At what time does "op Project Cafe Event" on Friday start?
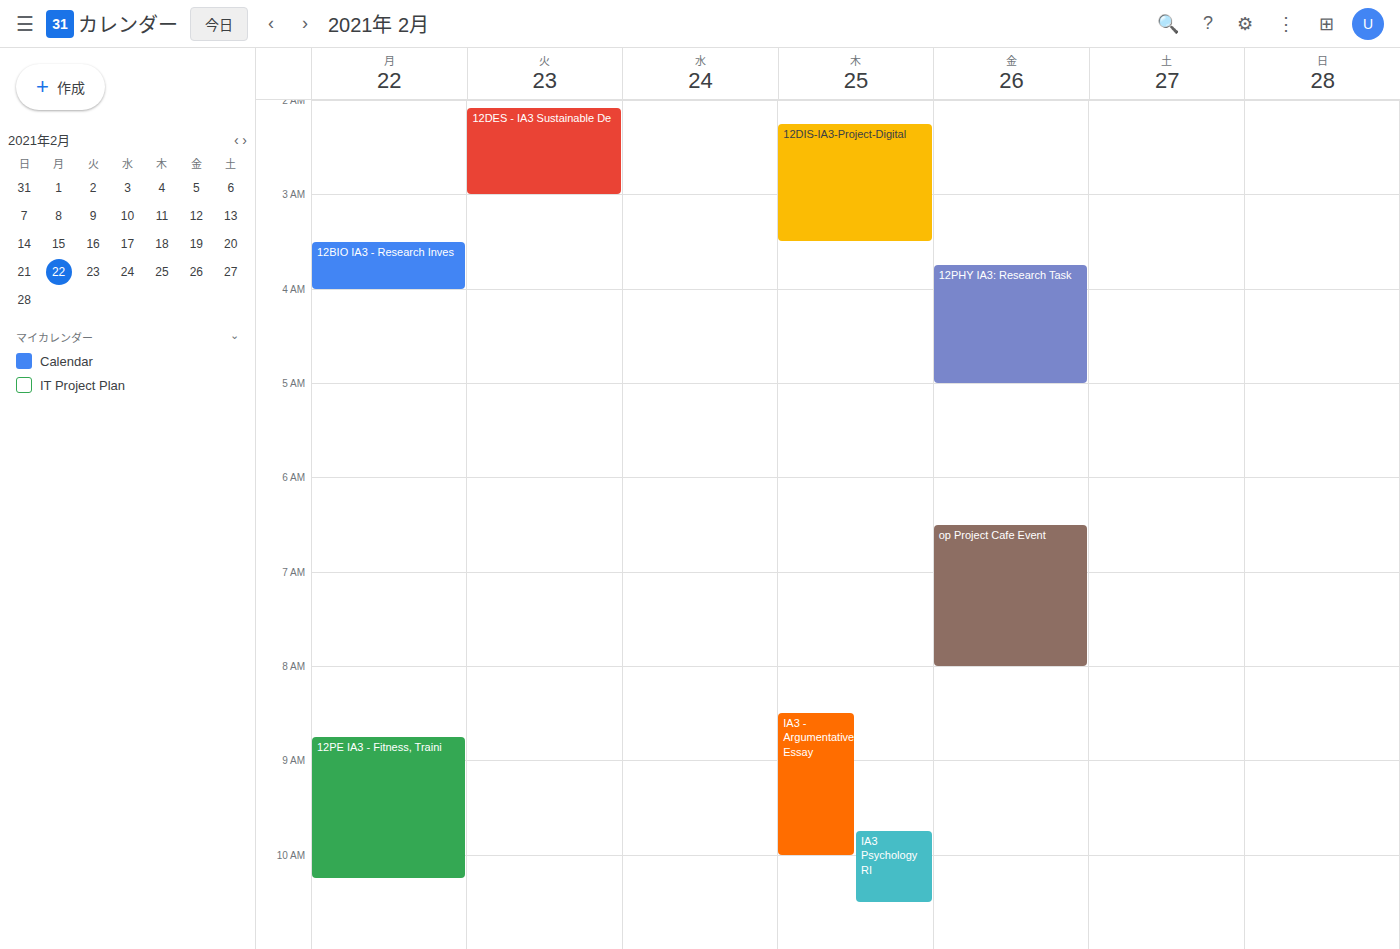
6:30 AM